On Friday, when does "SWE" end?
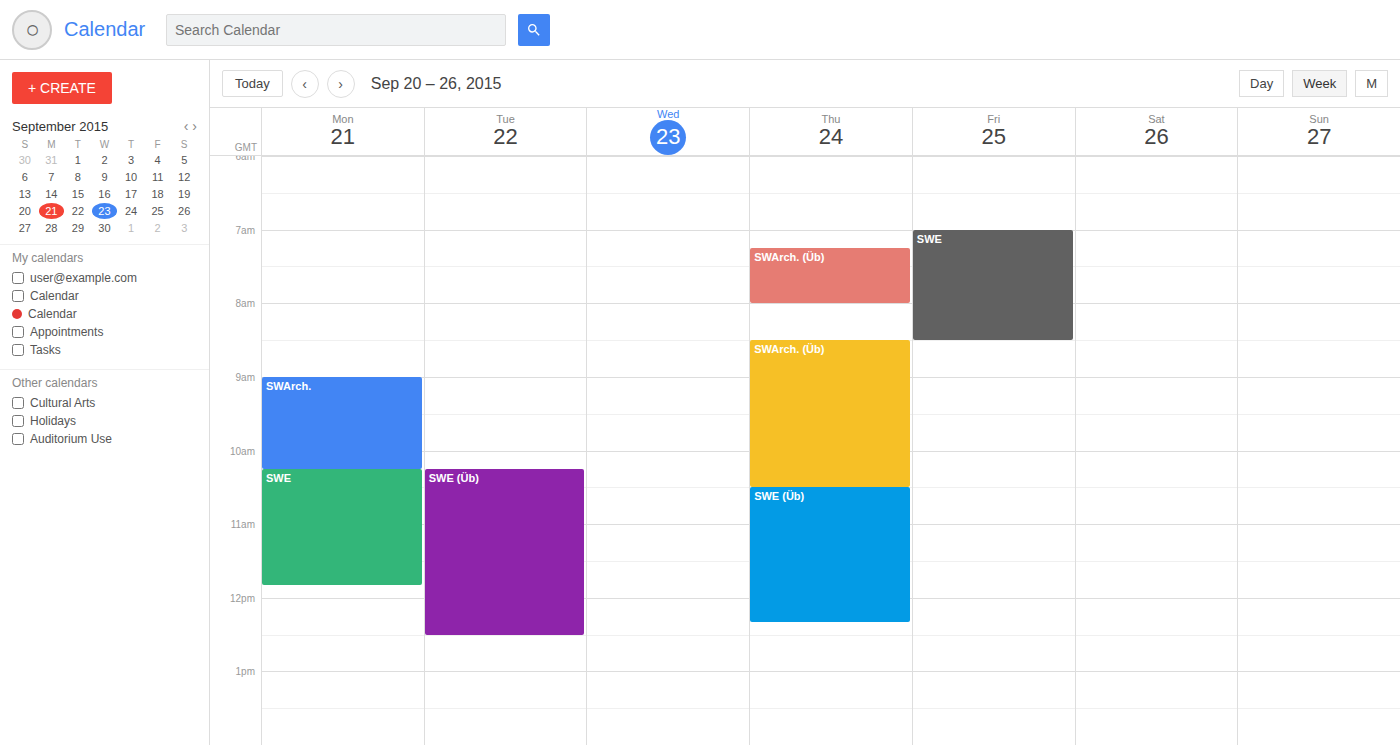
8:30 AM